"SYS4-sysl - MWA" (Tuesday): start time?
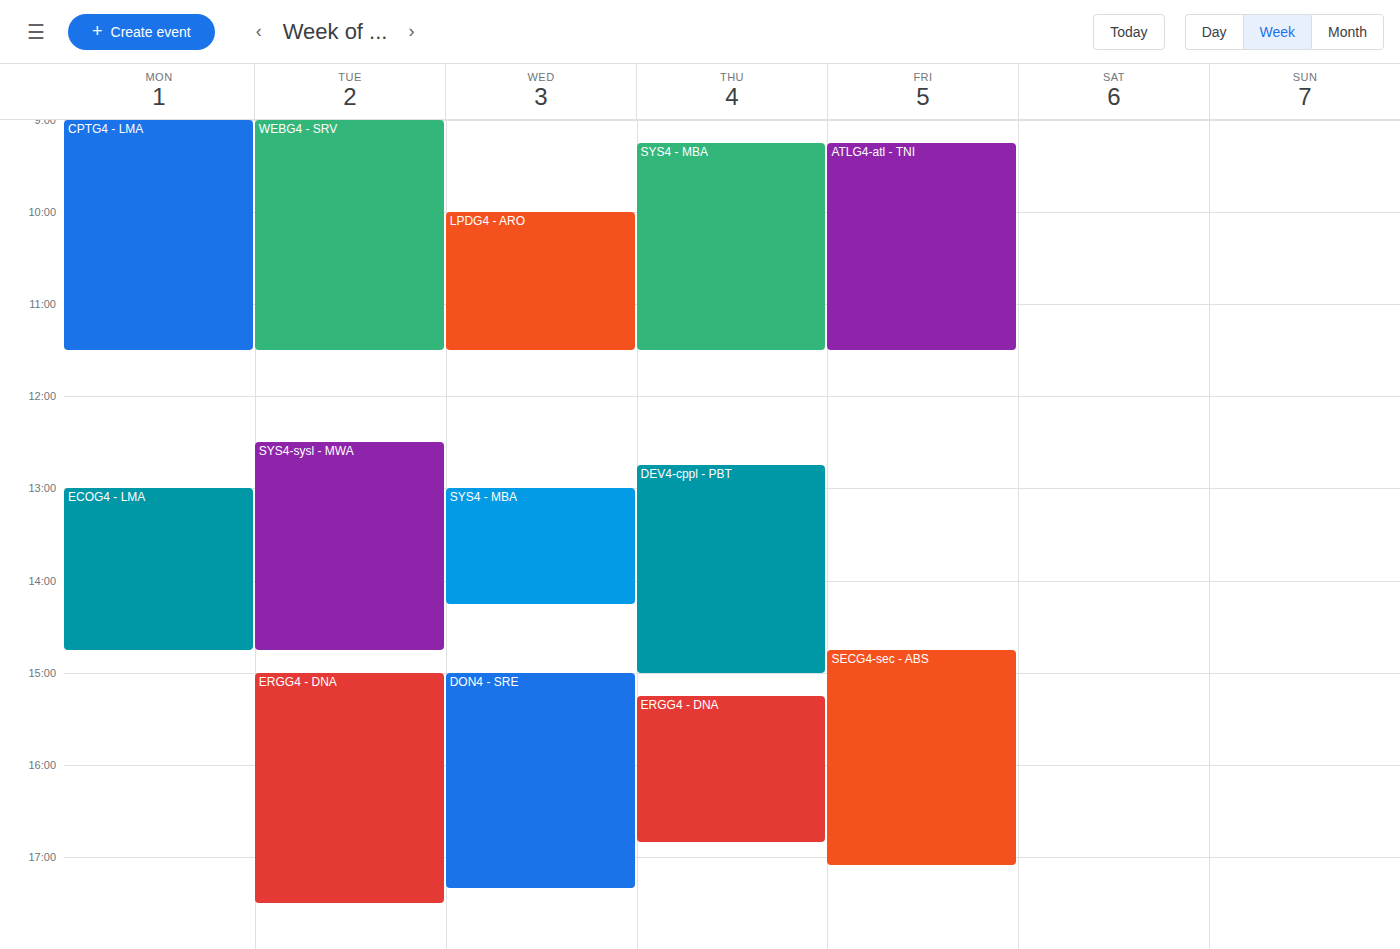
12:30 PM